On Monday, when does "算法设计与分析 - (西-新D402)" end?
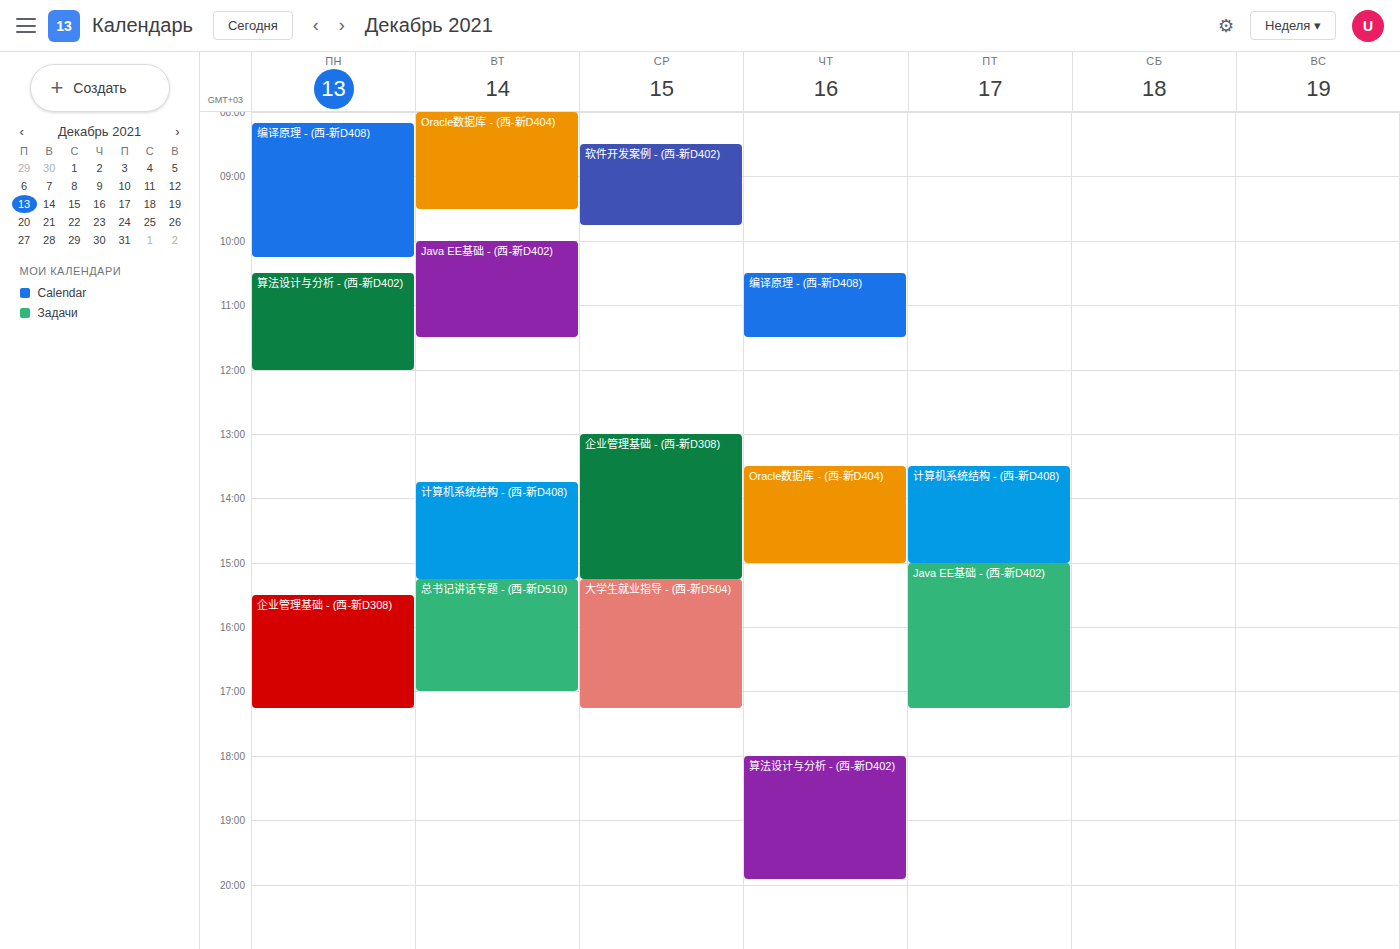
12:00 PM